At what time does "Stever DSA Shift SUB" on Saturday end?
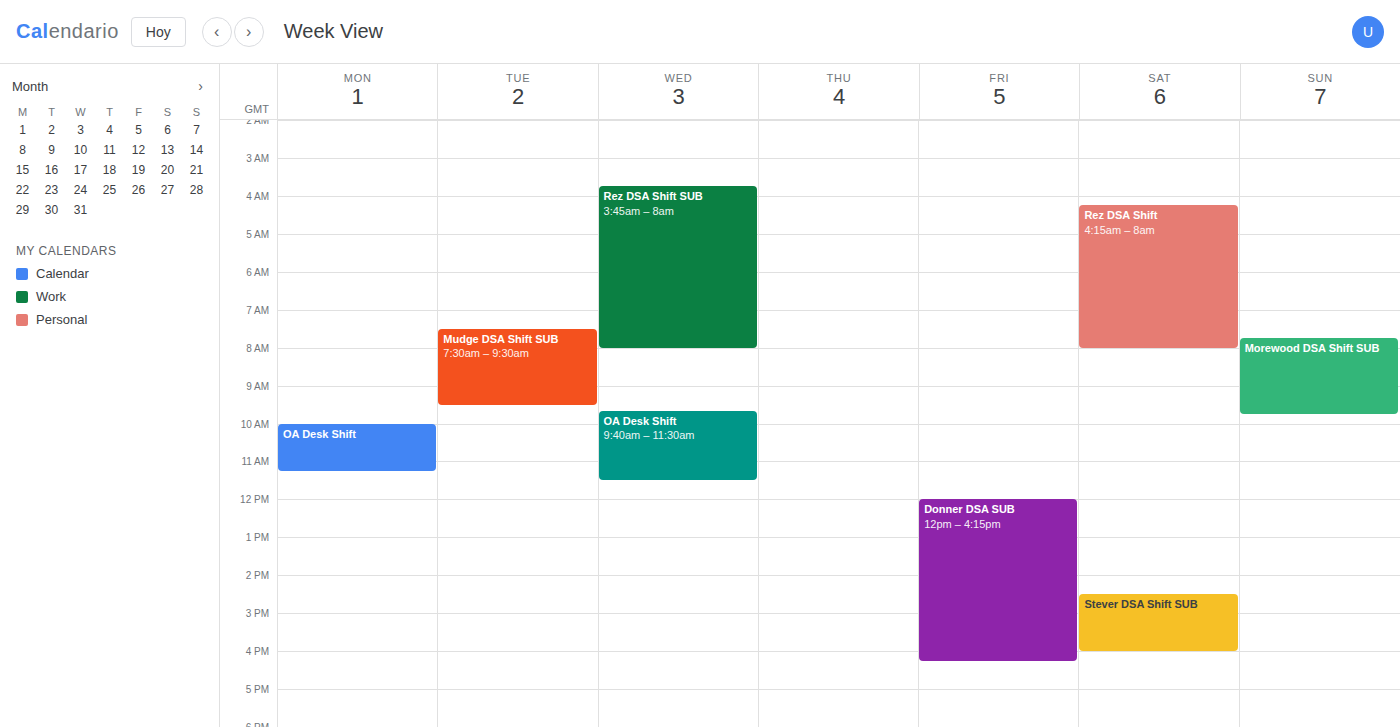
4:00 PM